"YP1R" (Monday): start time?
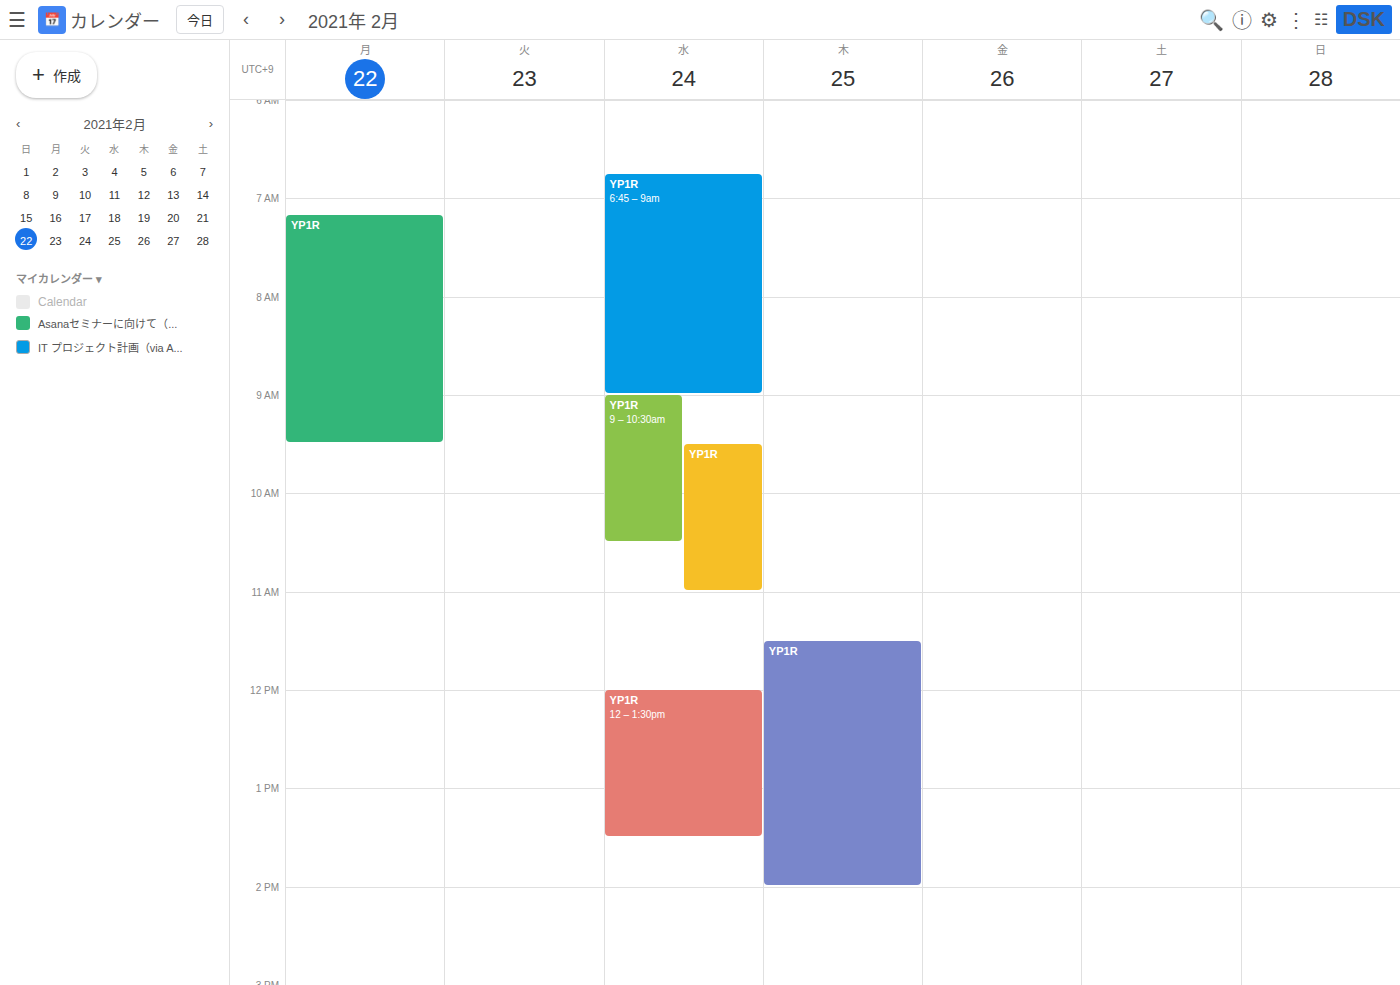
7:10 AM